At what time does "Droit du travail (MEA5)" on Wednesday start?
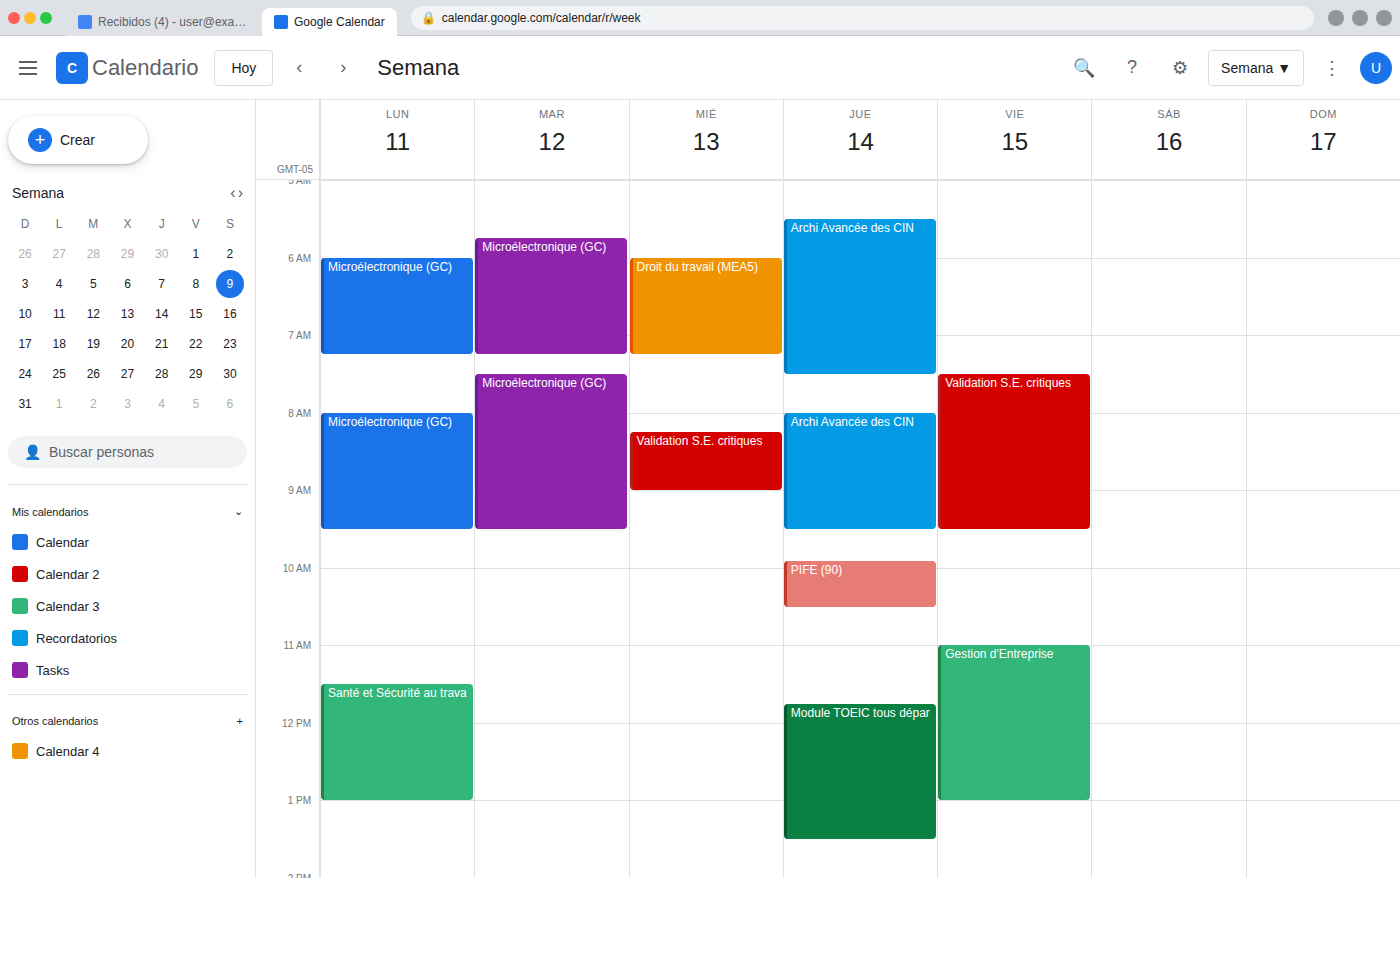
6:00 AM